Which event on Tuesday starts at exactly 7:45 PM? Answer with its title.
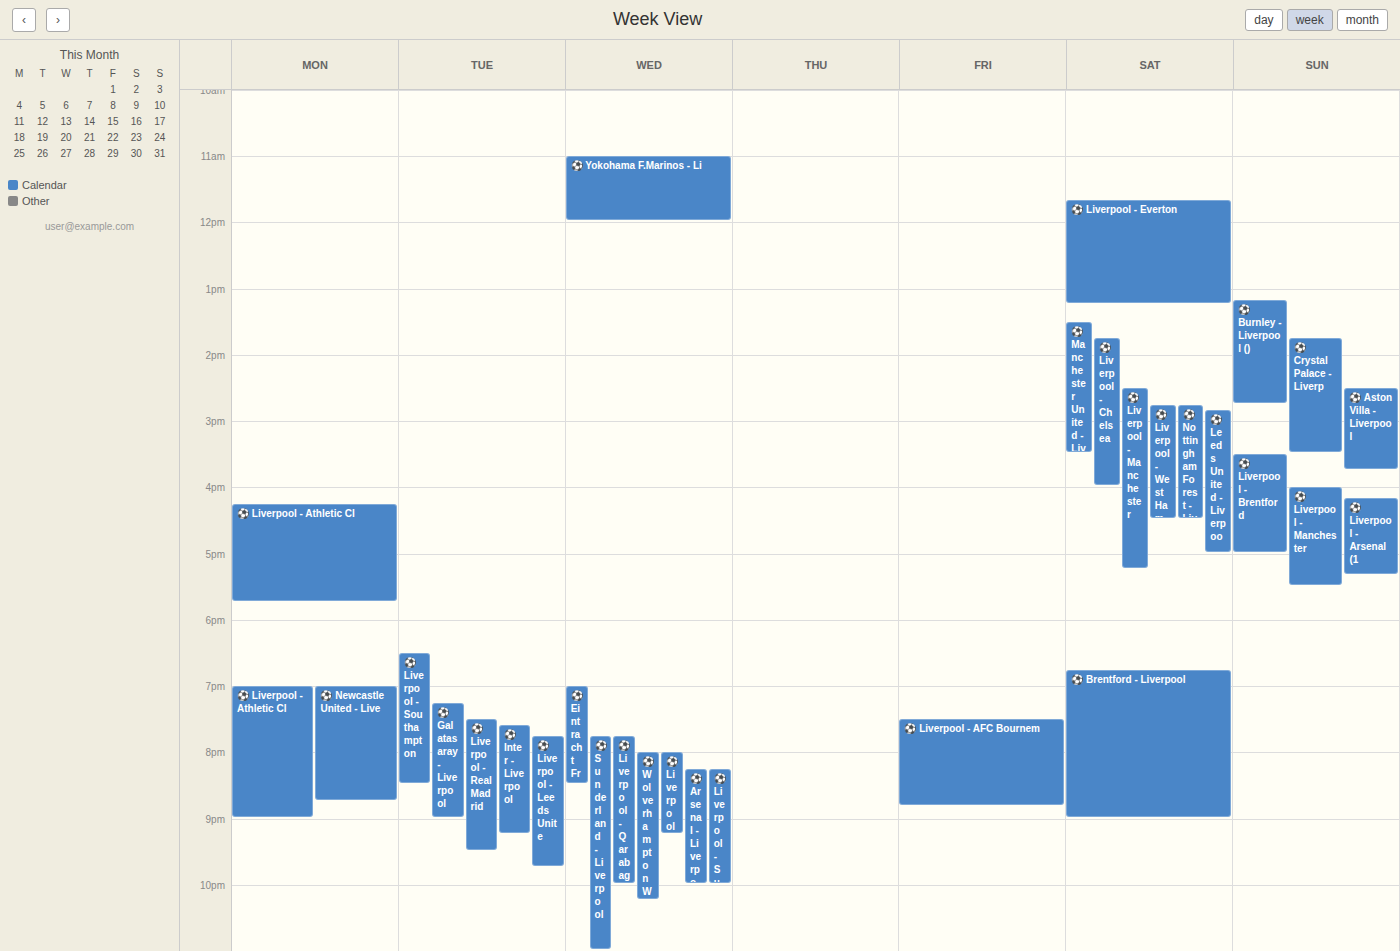
"⚽️ Liverpool - Leeds Unite"